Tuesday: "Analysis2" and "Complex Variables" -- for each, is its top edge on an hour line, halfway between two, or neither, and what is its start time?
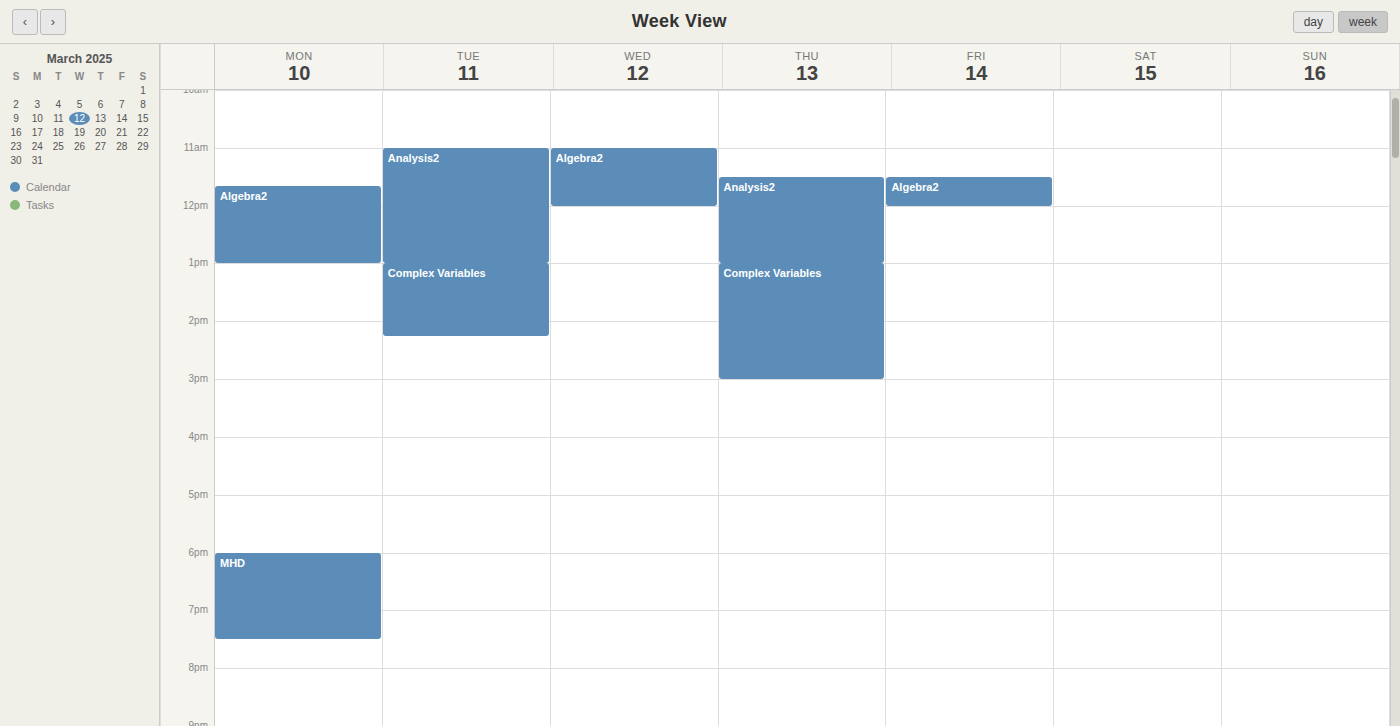
"Analysis2": 11:00 AM, exactly on the 11 AM line. "Complex Variables": 1:00 PM, exactly on the 1 PM line.